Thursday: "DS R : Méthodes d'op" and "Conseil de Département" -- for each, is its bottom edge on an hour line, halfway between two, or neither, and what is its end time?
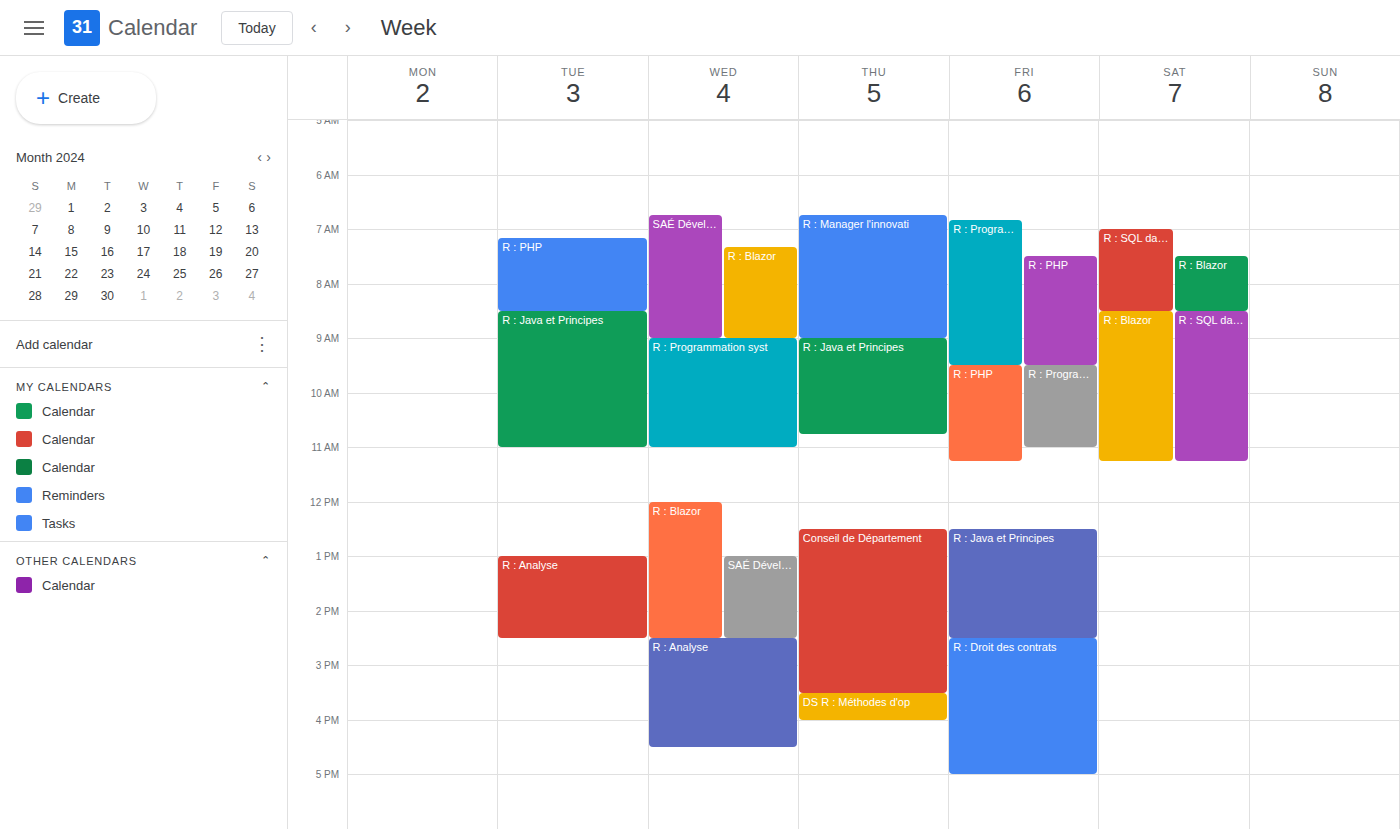
"DS R : Méthodes d'op": 4:00 PM, exactly on the 4 PM line. "Conseil de Département": 3:30 PM, halfway between the 3 PM and 4 PM lines.